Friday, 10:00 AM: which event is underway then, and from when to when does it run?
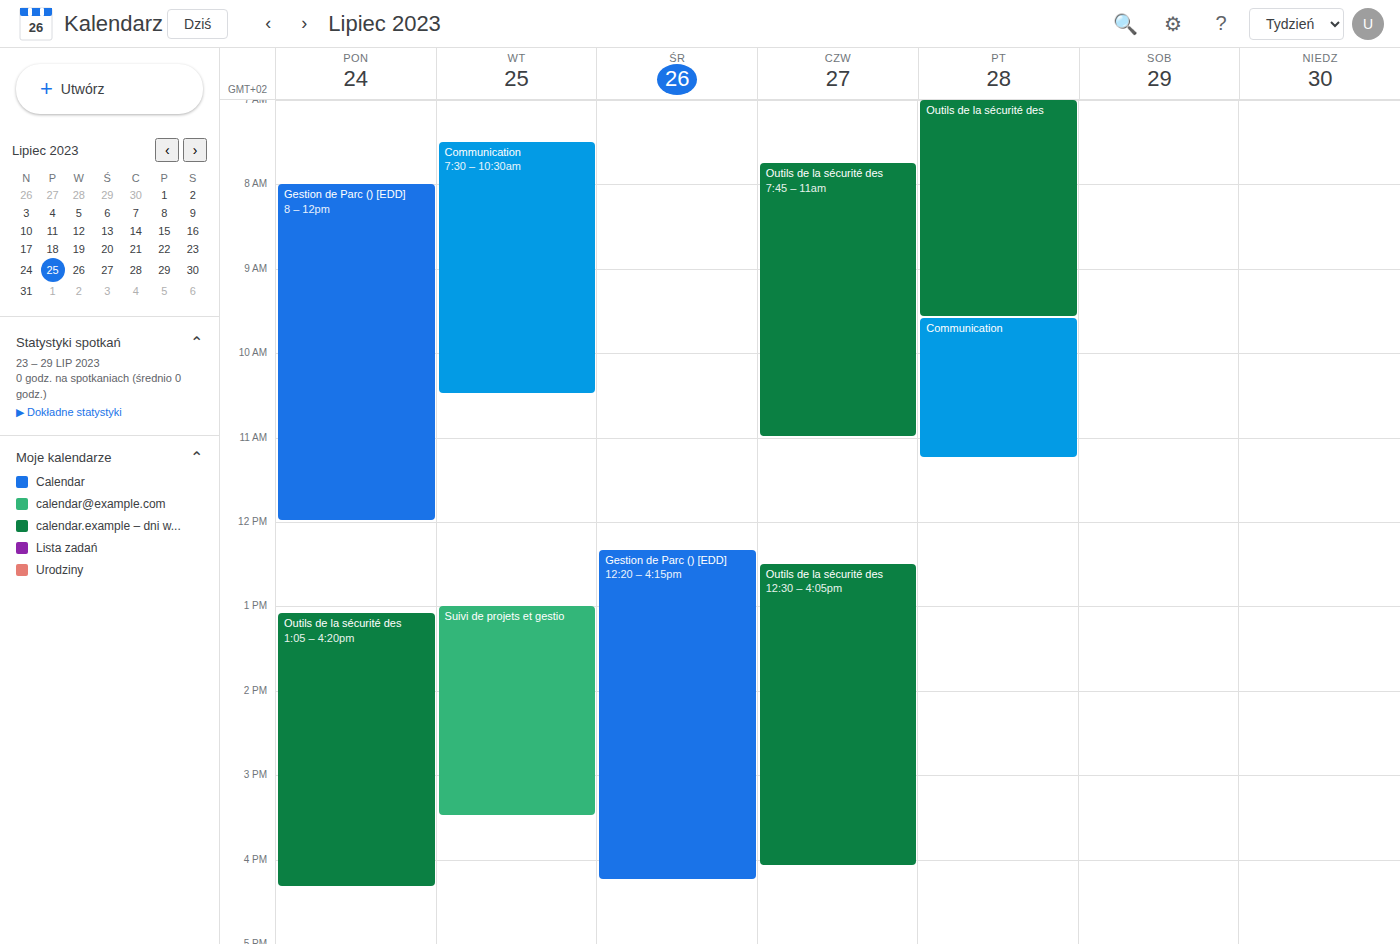
"Communication", 9:35 AM to 11:15 AM